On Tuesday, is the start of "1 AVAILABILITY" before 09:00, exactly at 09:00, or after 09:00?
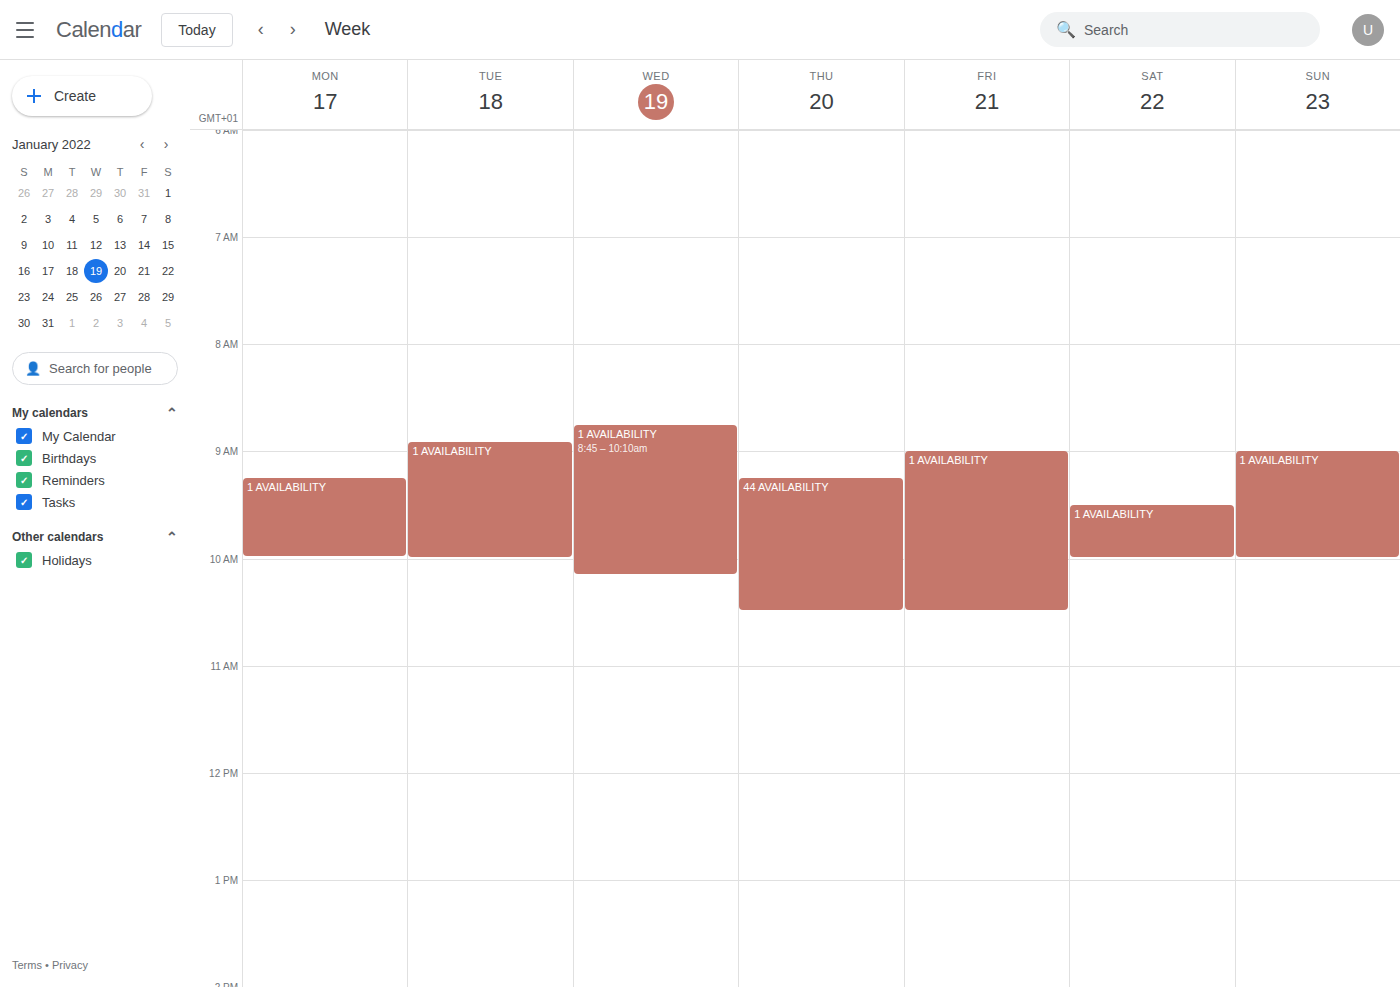
08:55 -- before 09:00, 5 minutes above the 09:00 line.